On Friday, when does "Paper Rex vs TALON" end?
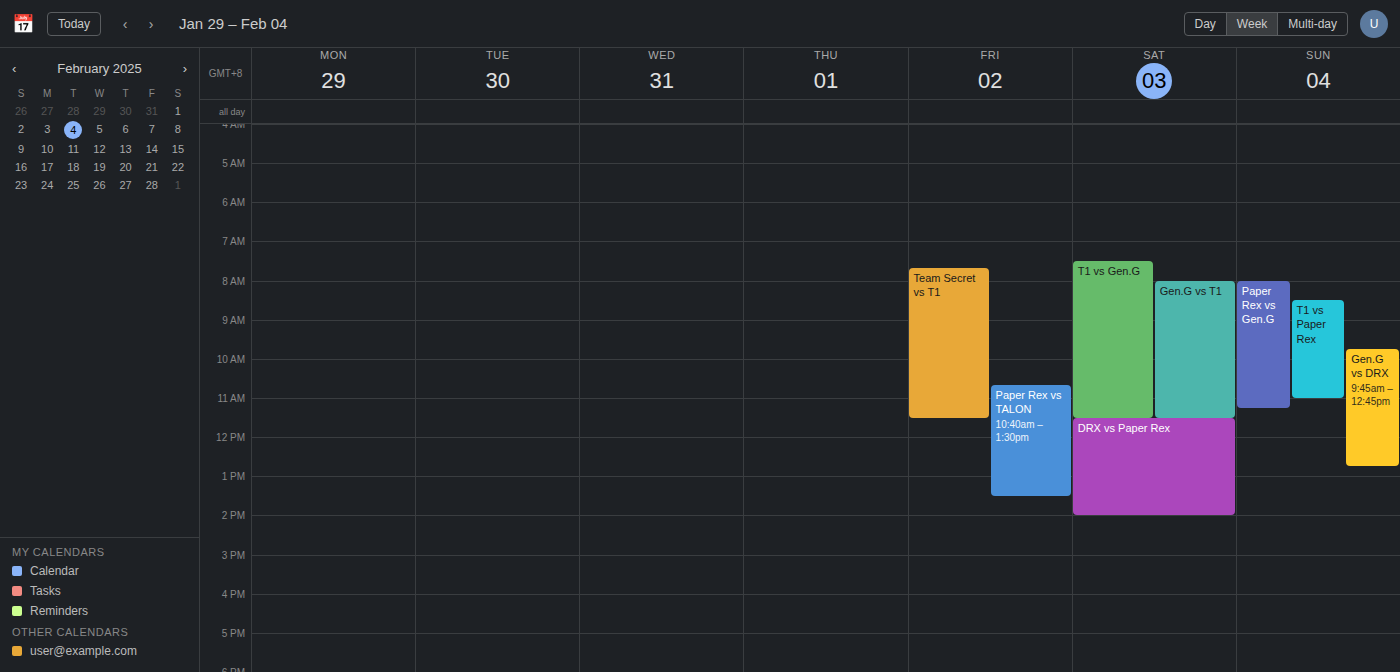
1:30 PM